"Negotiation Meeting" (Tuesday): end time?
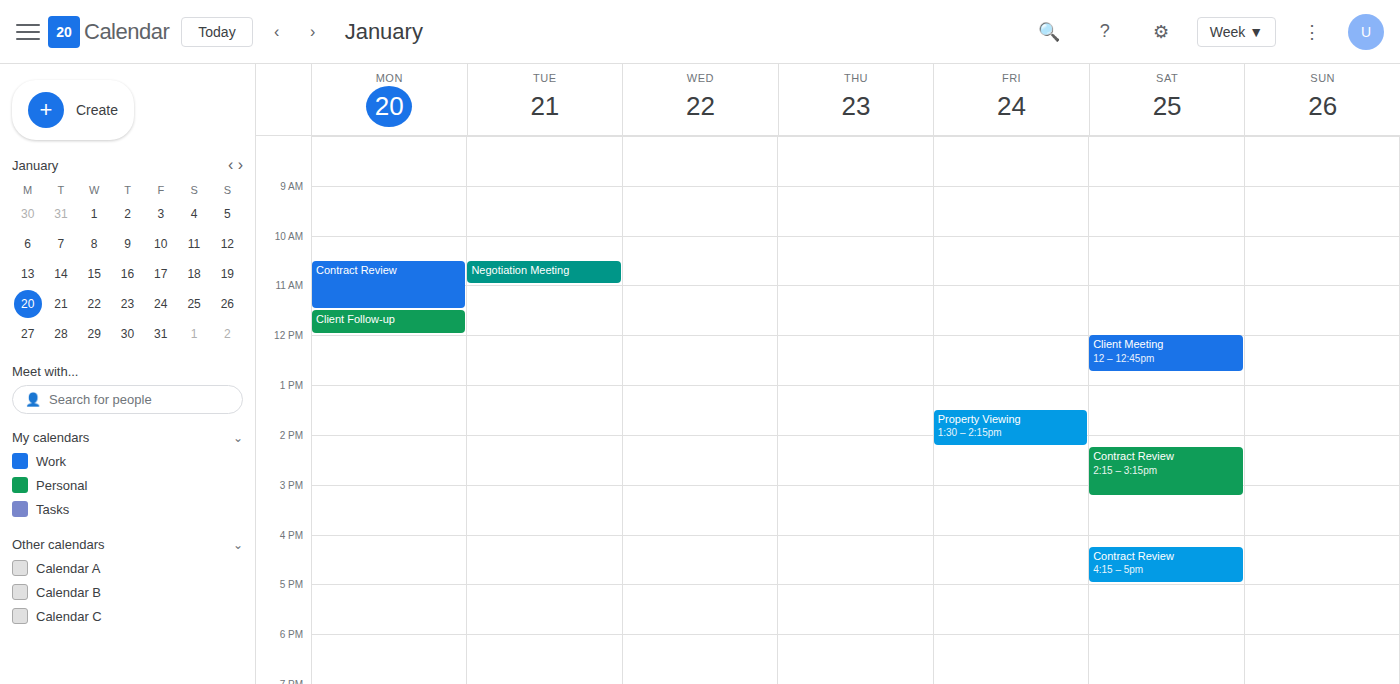
11:00